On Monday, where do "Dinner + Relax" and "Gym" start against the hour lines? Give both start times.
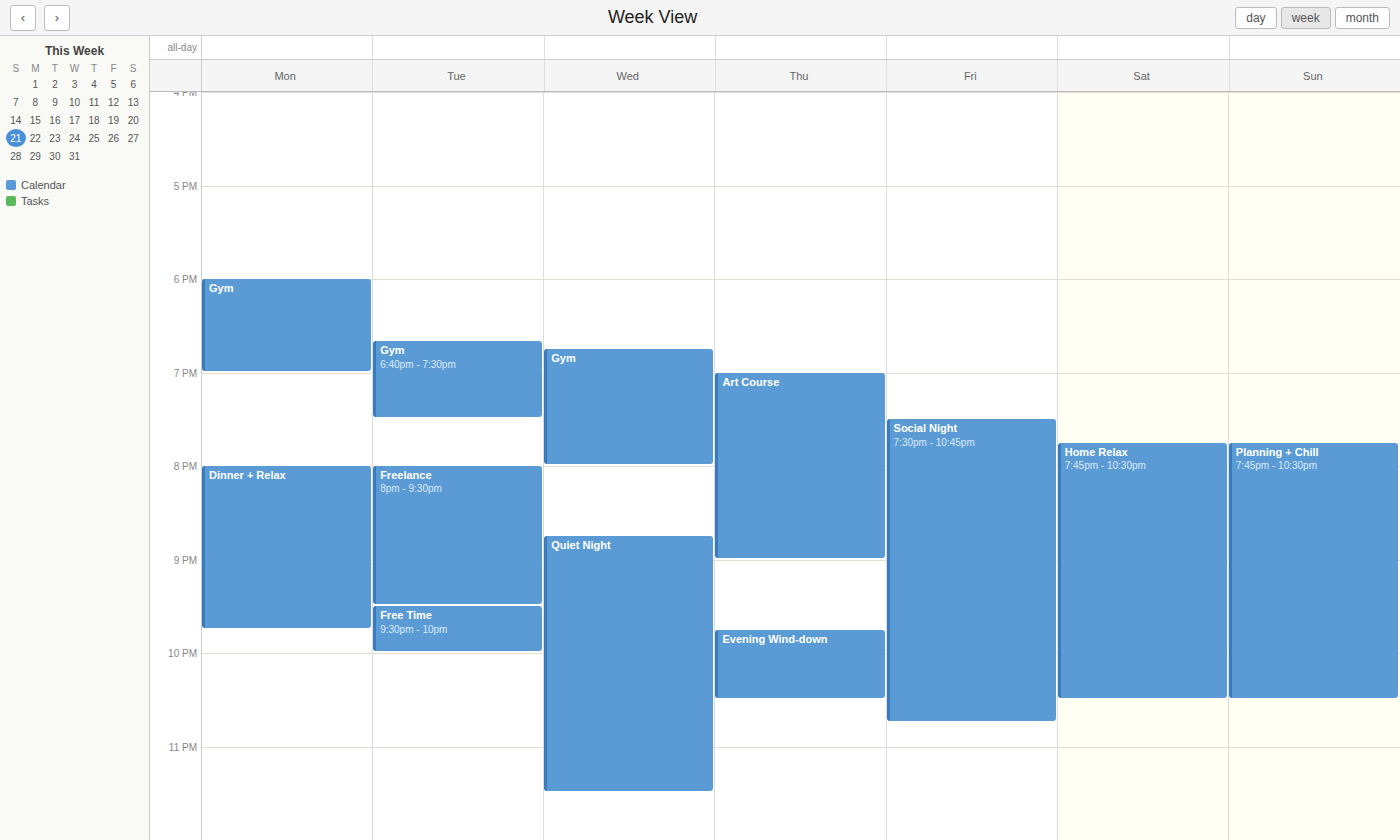
"Dinner + Relax": 20:00, exactly on the 20:00 line. "Gym": 18:00, exactly on the 18:00 line.